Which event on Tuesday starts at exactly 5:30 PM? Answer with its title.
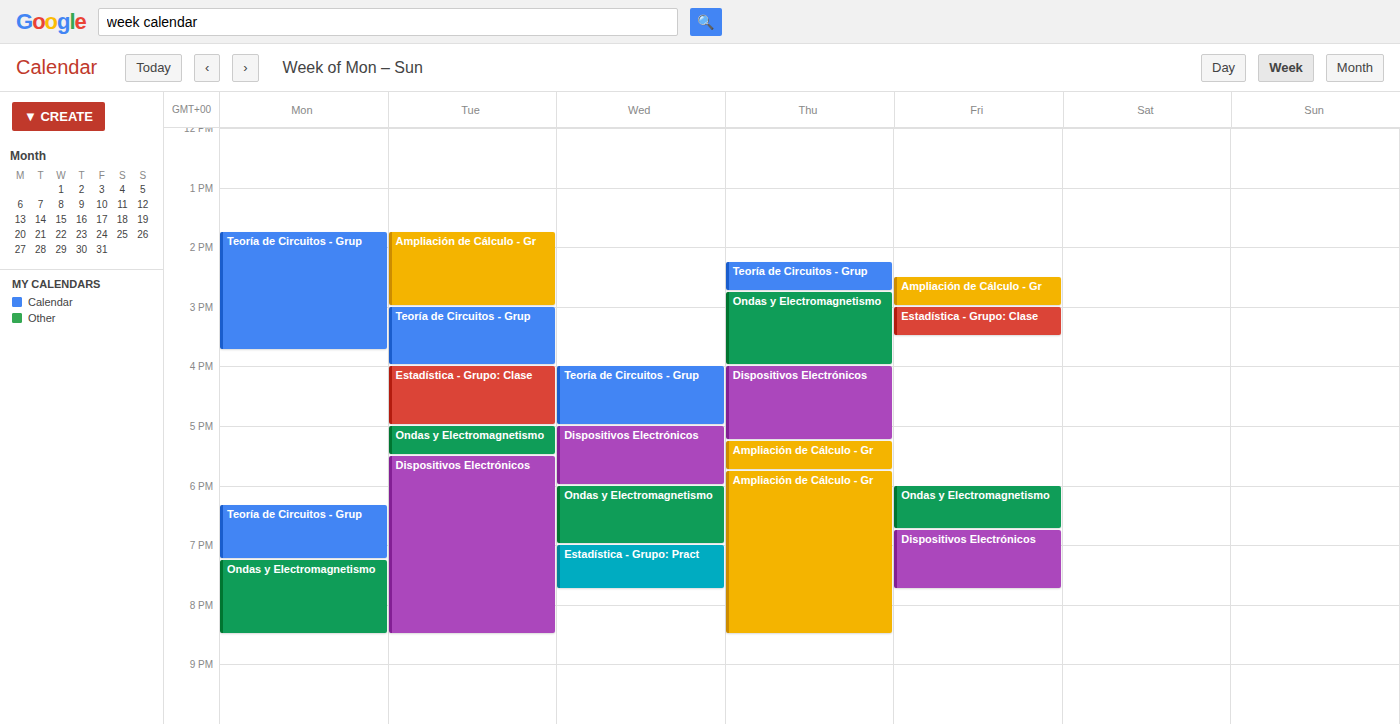
"Dispositivos Electrónicos"